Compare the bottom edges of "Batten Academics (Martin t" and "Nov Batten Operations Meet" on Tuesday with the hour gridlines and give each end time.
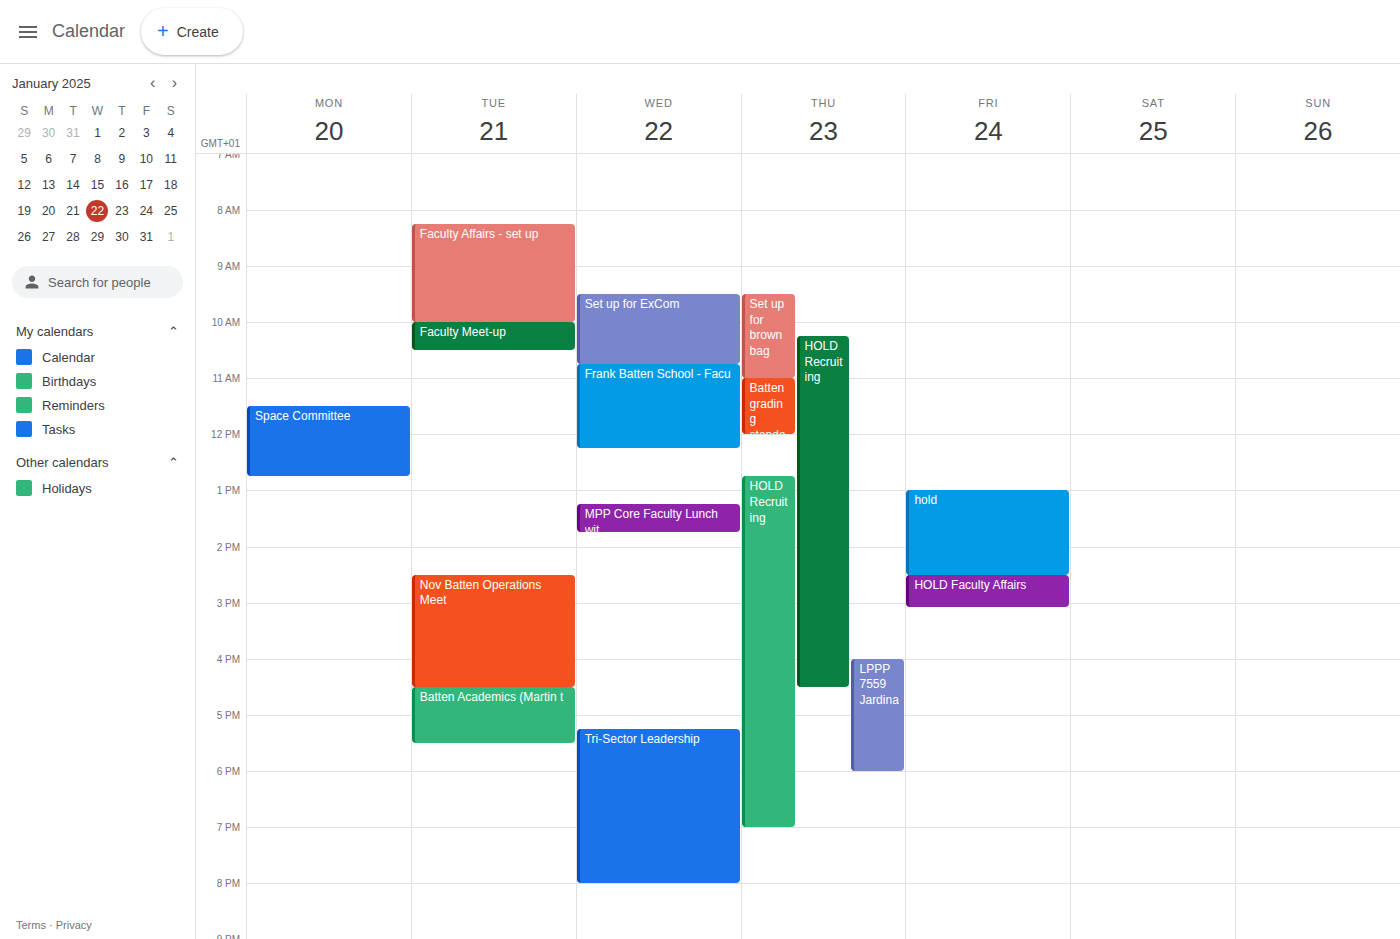
"Batten Academics (Martin t": 5:30 PM, halfway between the 5 PM and 6 PM lines. "Nov Batten Operations Meet": 4:30 PM, halfway between the 4 PM and 5 PM lines.